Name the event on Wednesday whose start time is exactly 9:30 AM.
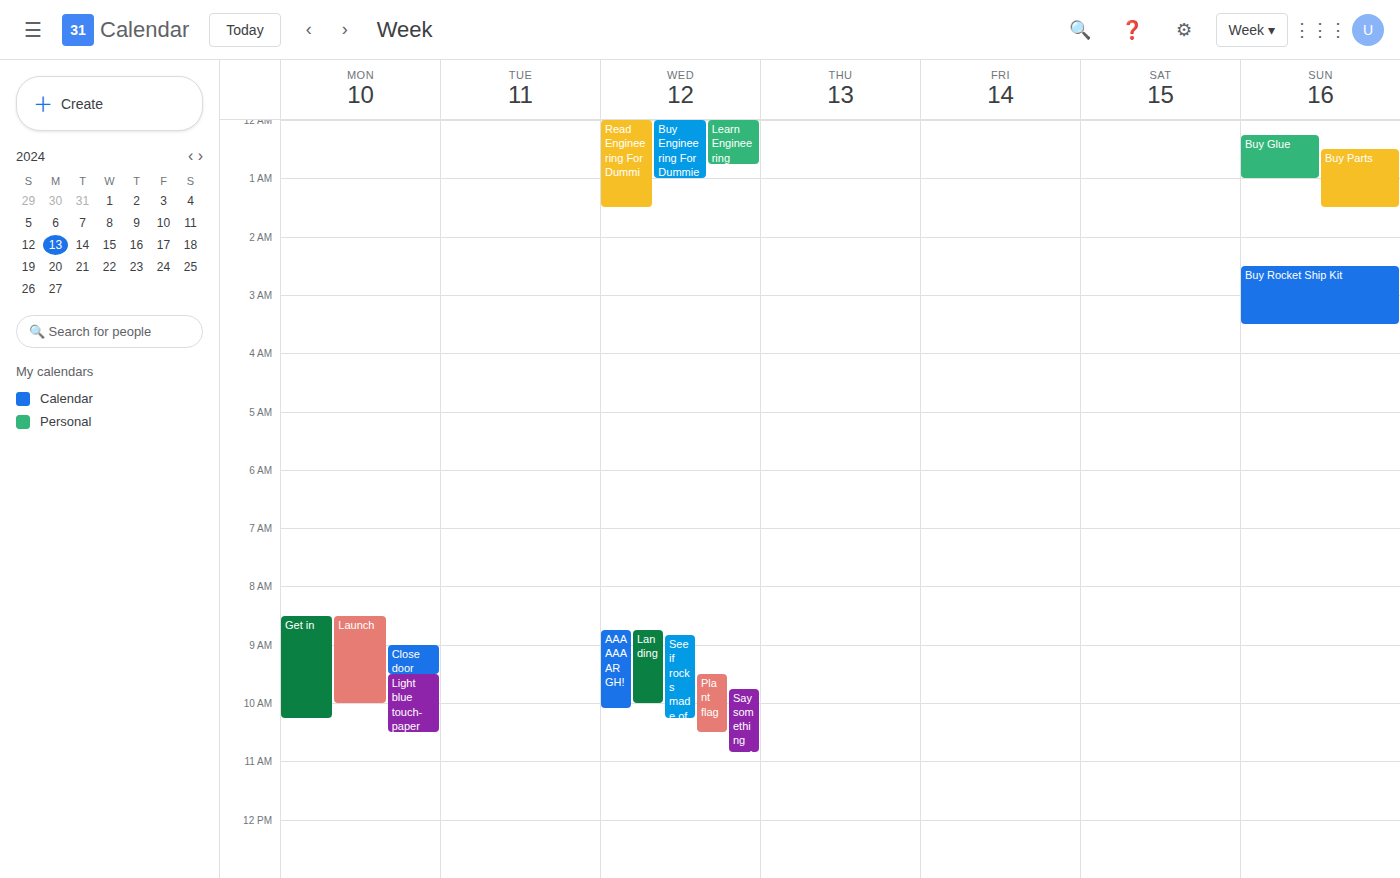
"Plant flag"